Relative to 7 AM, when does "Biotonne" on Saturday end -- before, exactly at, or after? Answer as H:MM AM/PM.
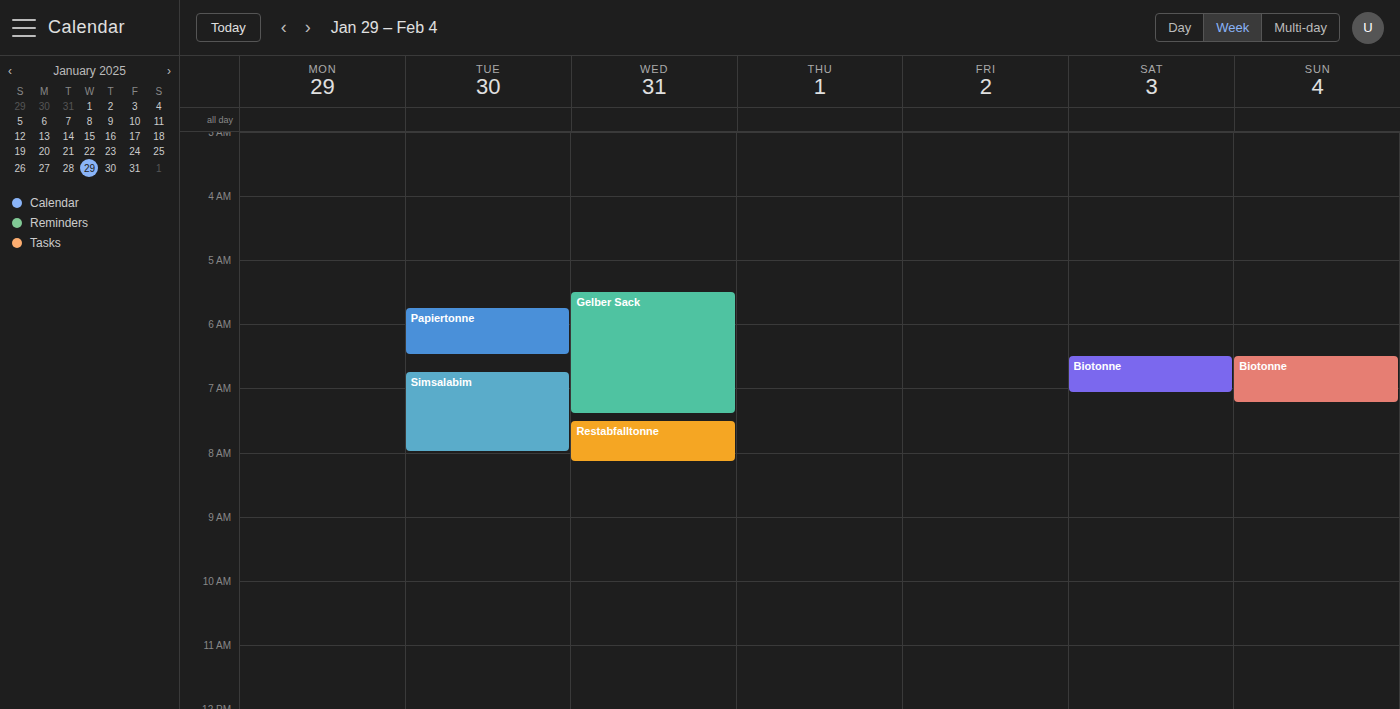
7:05 AM -- after 7 AM, 5 minutes below the 7 AM line.